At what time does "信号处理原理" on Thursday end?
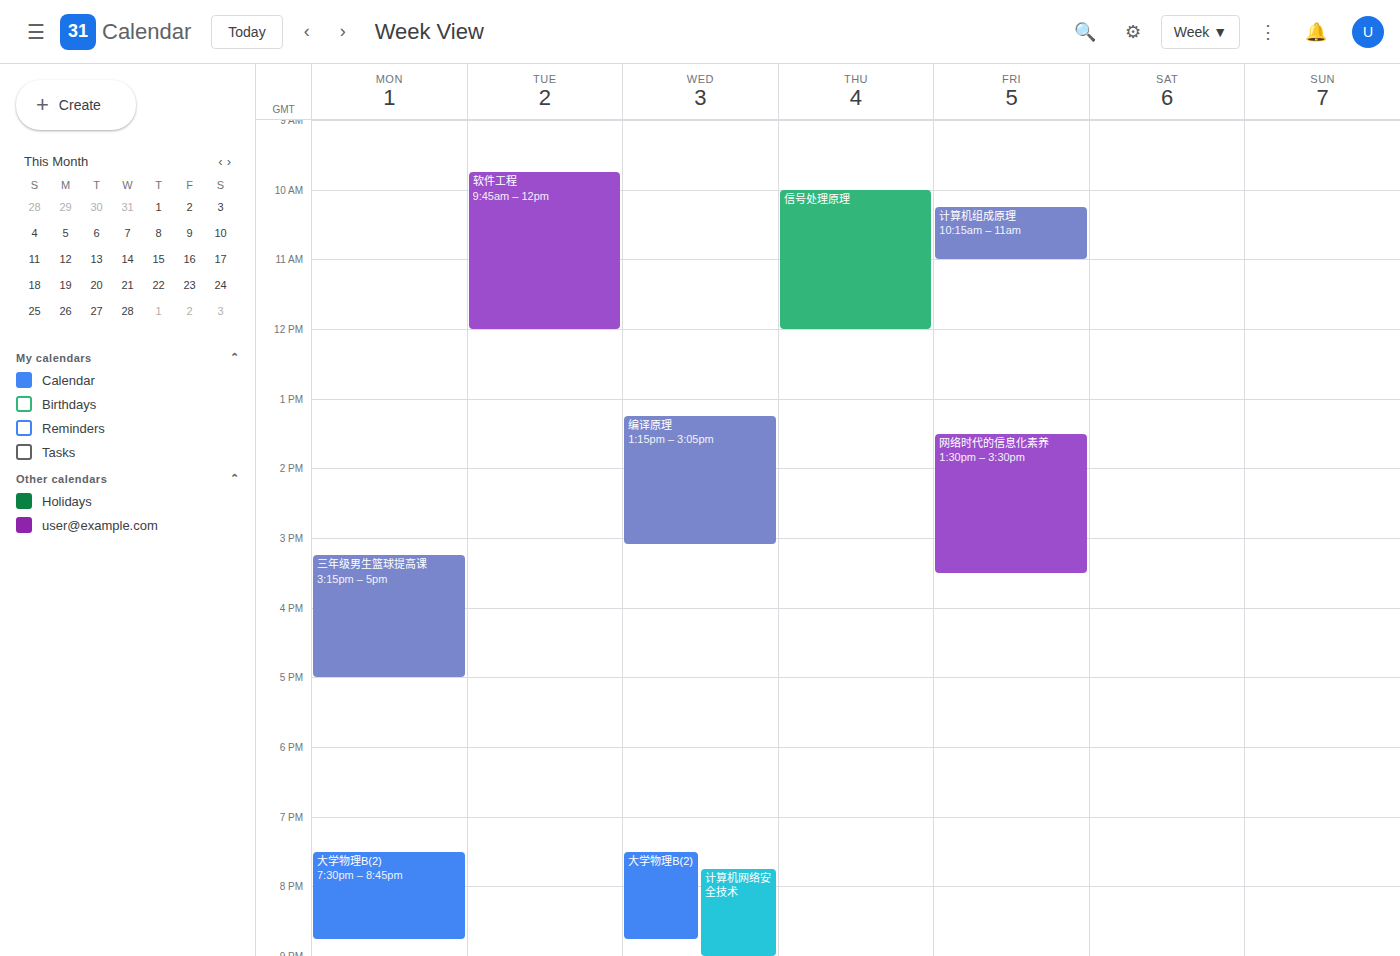
12:00 PM